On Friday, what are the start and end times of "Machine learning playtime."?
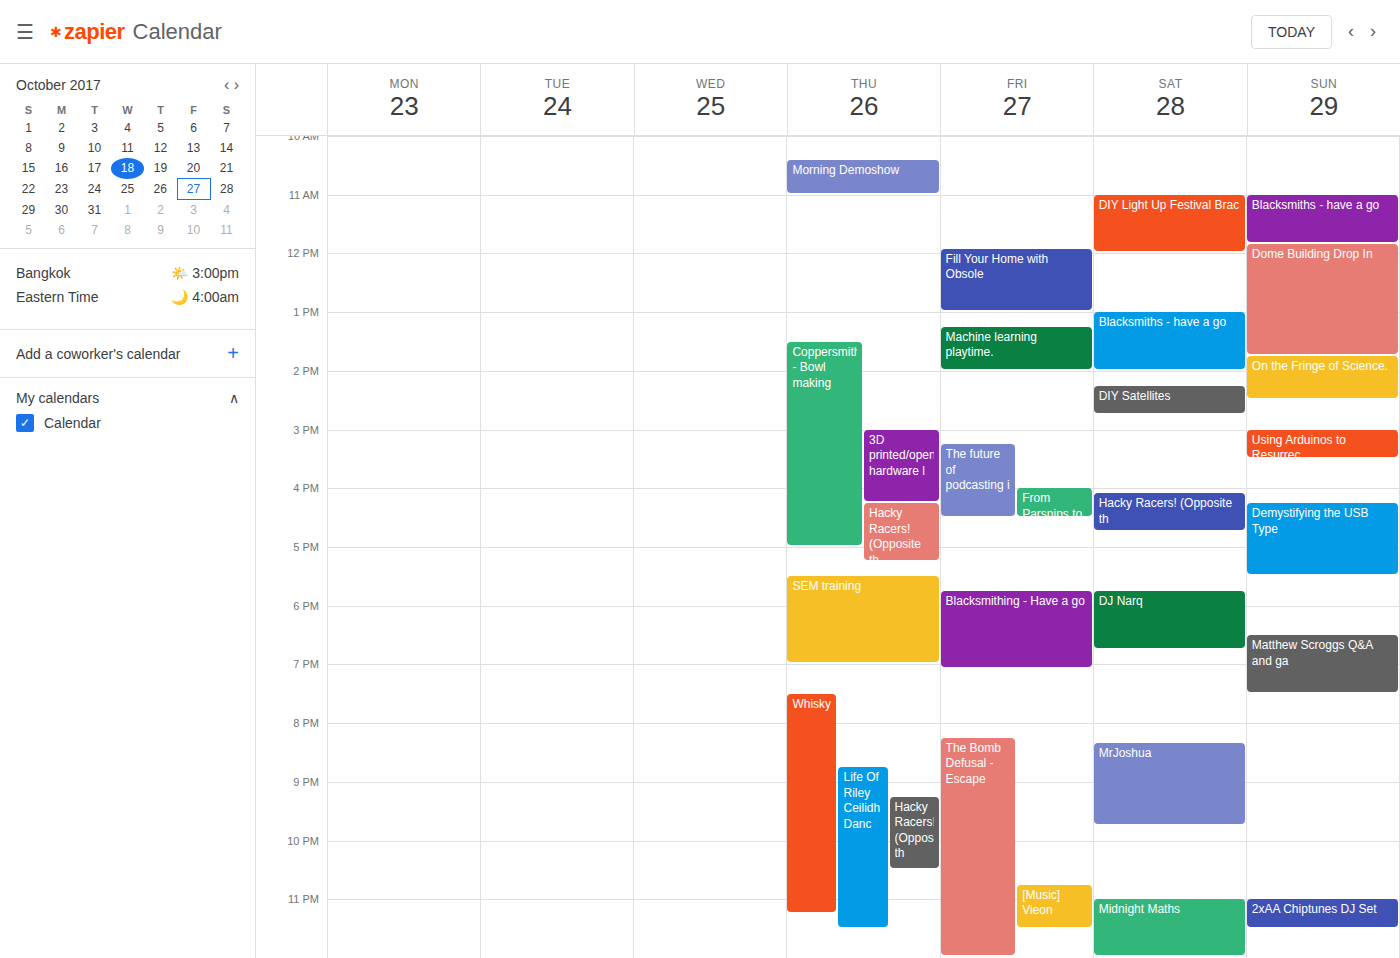
1:15 PM to 2:00 PM